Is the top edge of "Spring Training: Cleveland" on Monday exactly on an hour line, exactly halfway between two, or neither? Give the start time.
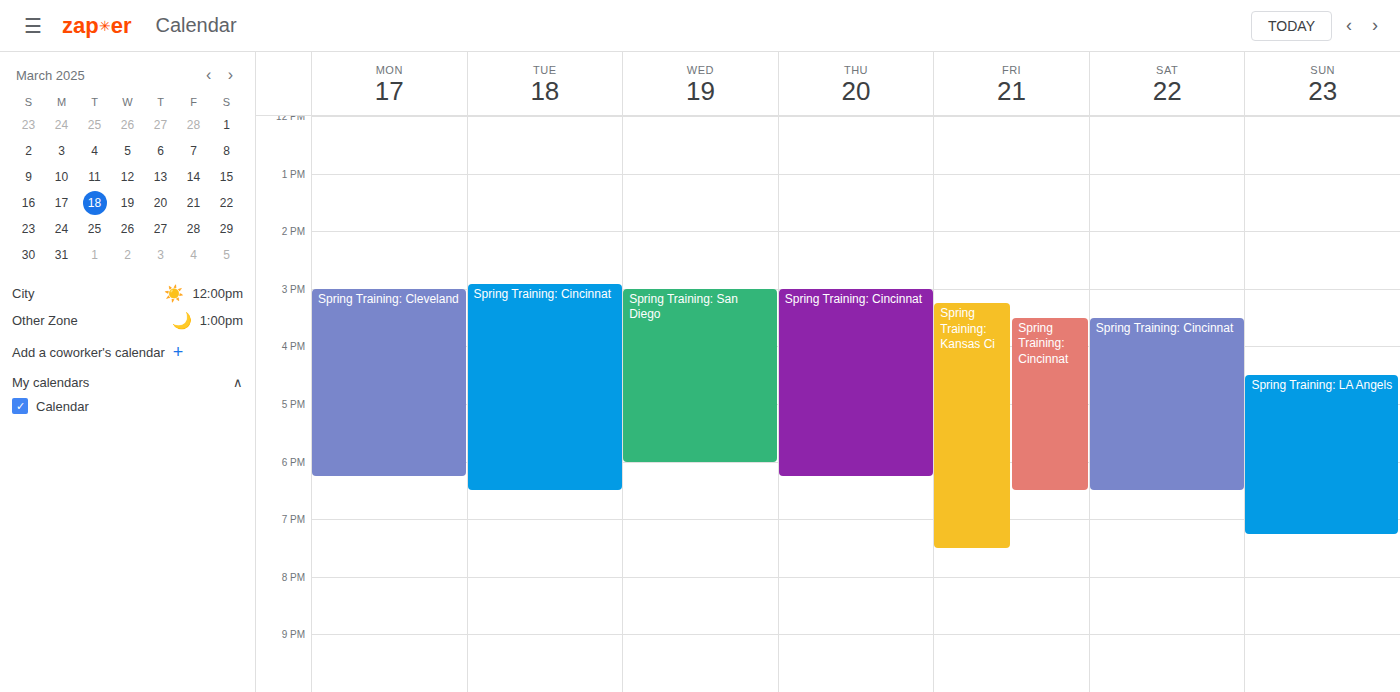
3:00 PM -- exactly on the 3 PM line.